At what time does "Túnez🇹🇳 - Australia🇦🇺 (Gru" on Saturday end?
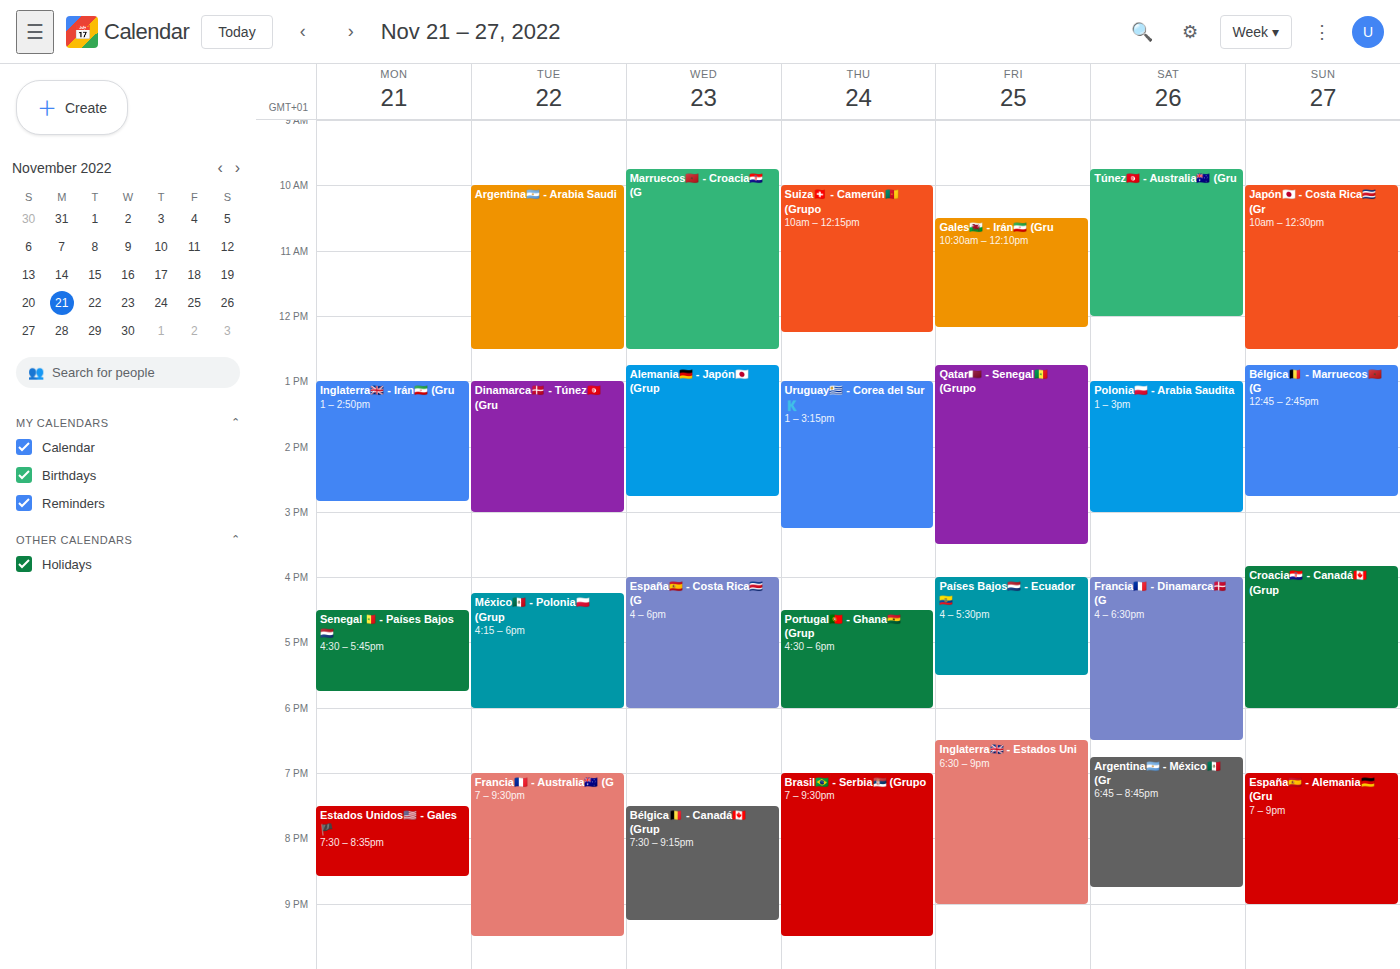
12:00 PM